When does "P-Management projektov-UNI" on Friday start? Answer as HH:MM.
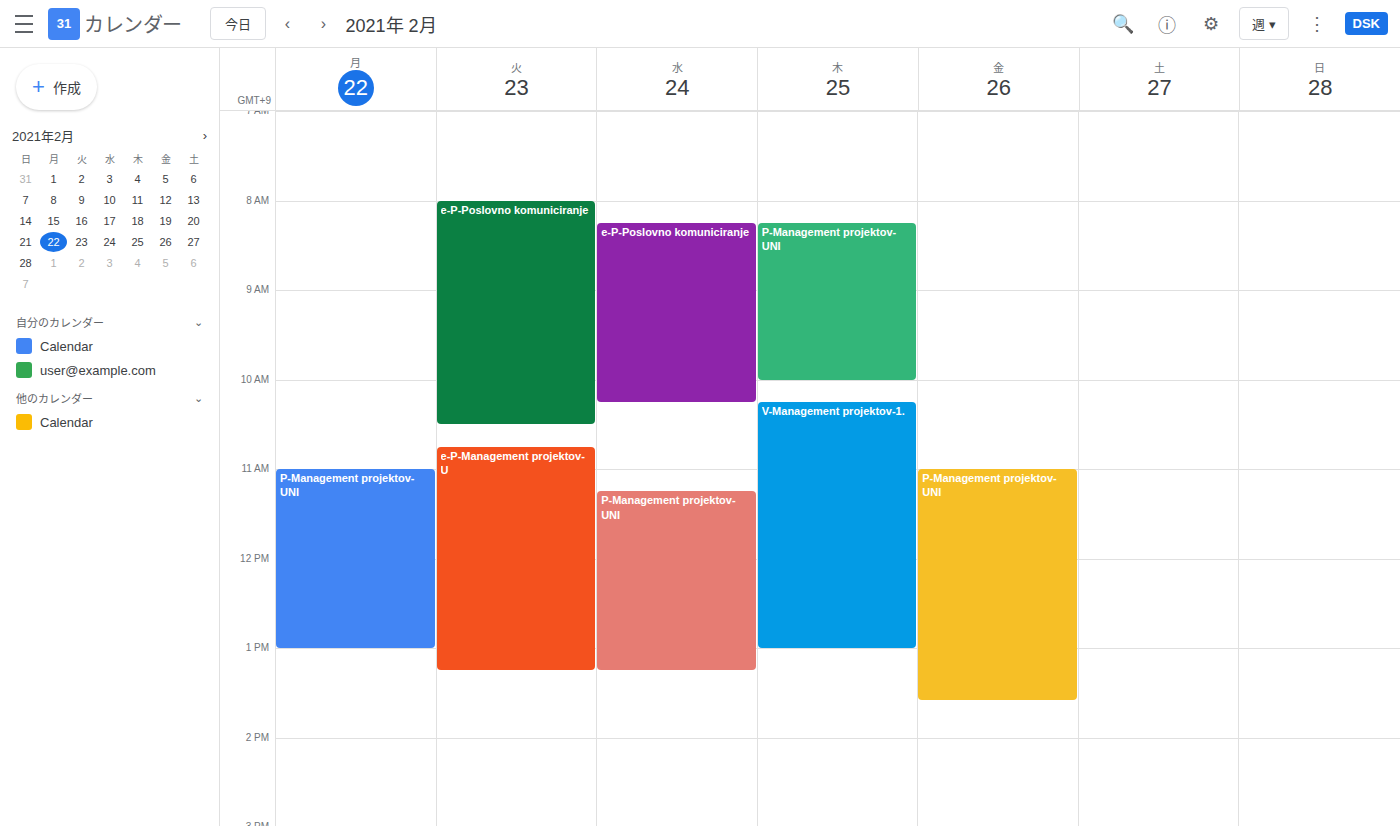
11:00